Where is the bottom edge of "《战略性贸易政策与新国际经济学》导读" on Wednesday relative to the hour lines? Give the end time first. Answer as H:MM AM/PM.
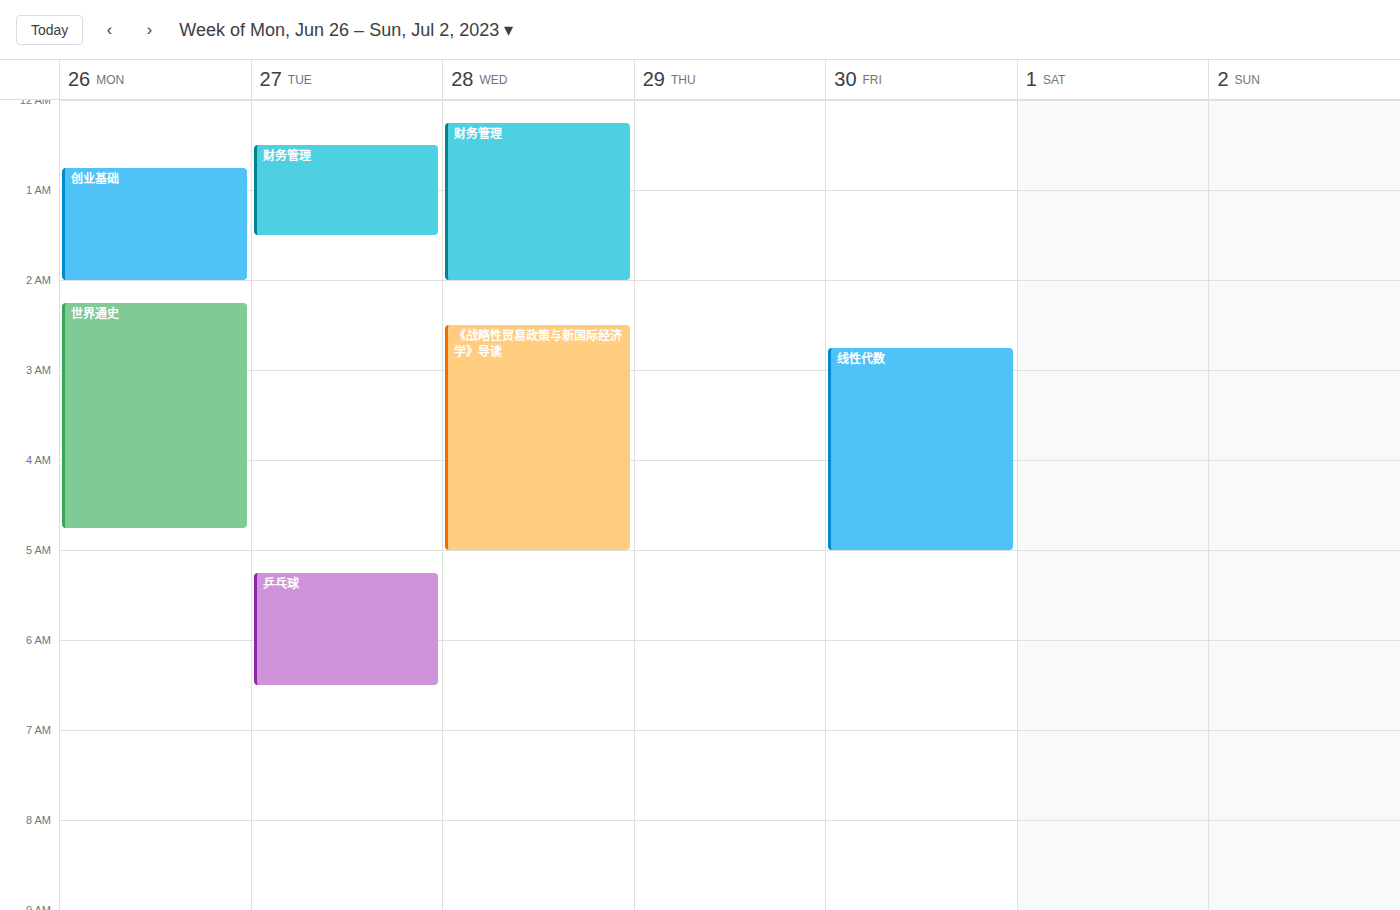
5:00 AM -- exactly on the 5 AM line.